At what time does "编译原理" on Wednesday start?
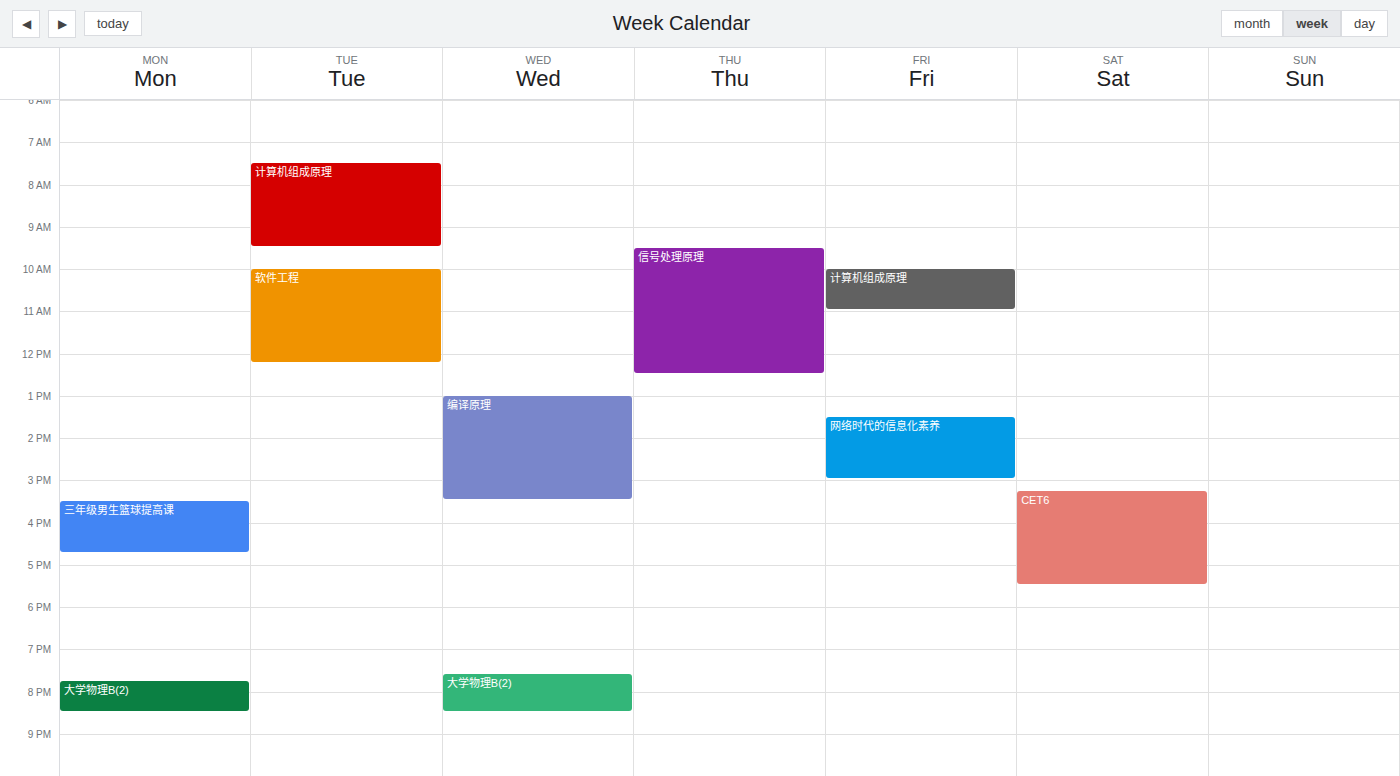
1:00 PM